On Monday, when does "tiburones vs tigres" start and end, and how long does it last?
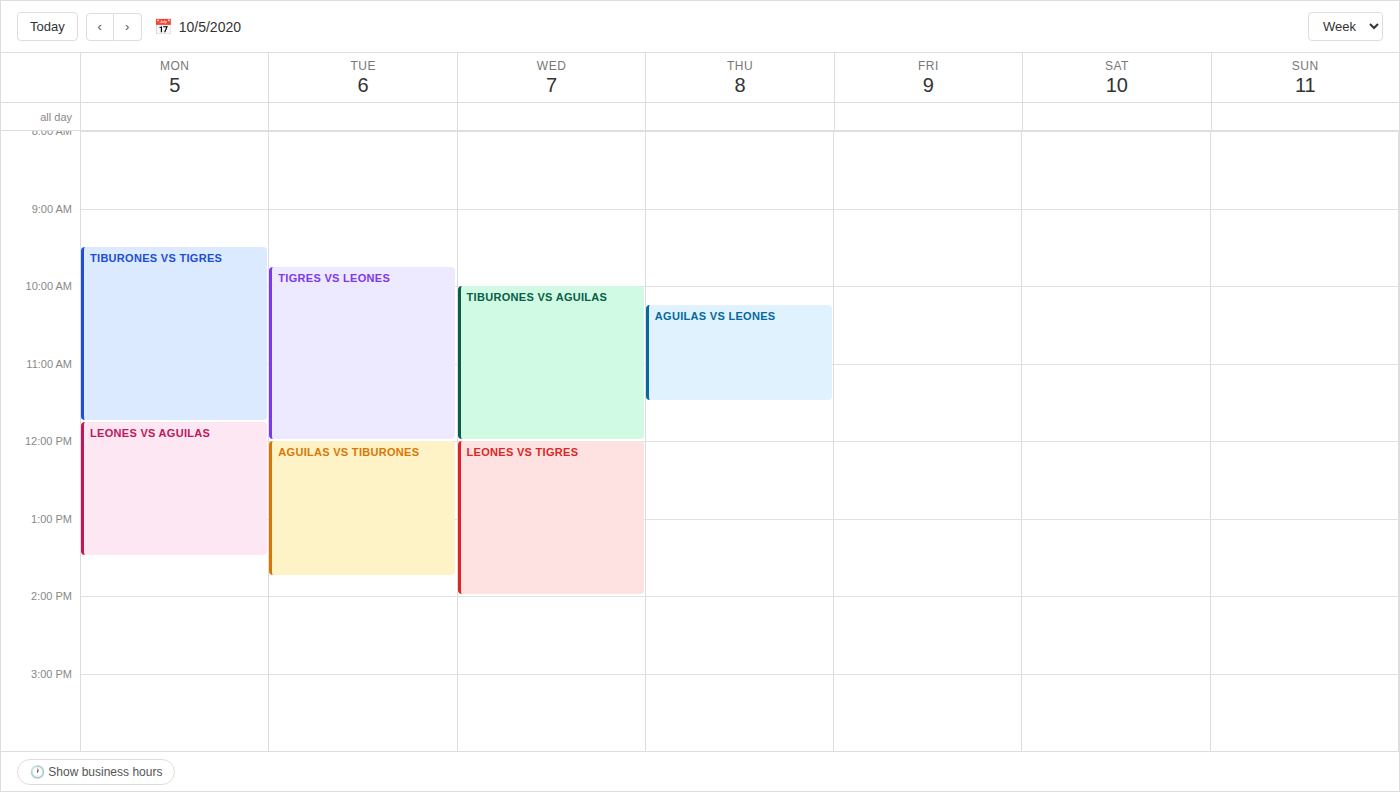
09:30 to 11:45, 2 hours 15 minutes